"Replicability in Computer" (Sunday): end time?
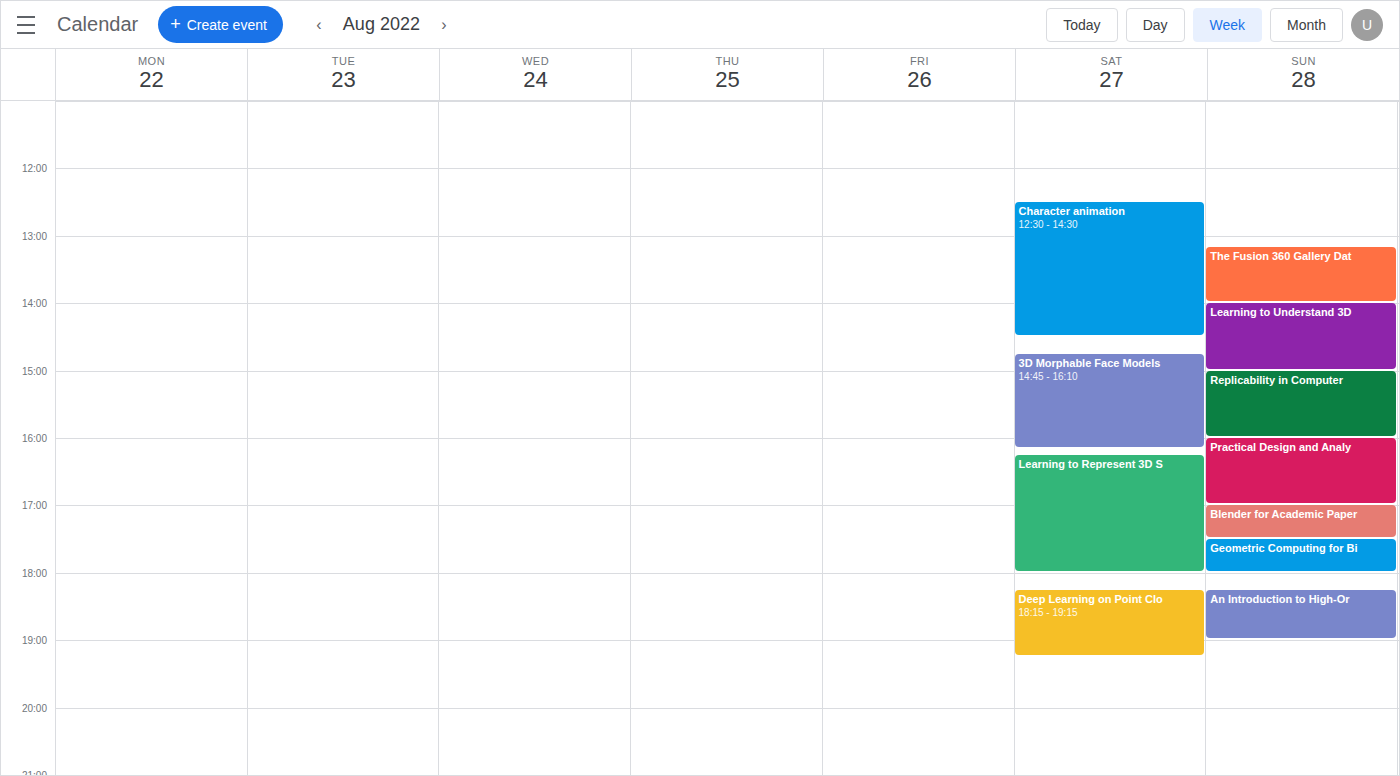
4:00 PM